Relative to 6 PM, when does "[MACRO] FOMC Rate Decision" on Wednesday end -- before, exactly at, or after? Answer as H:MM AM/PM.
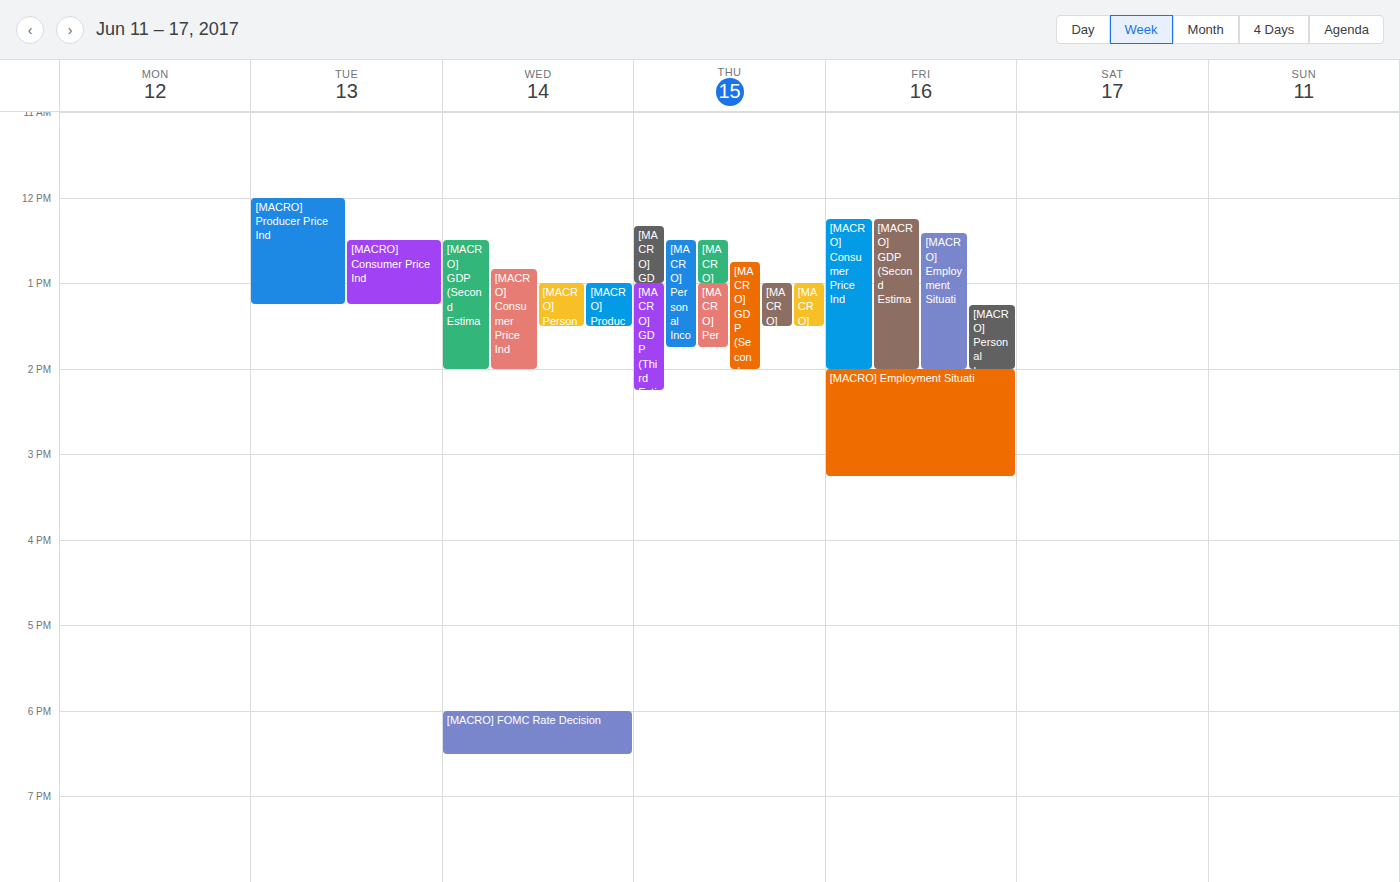
6:30 PM -- after 6 PM, 30 minutes below the 6 PM line.